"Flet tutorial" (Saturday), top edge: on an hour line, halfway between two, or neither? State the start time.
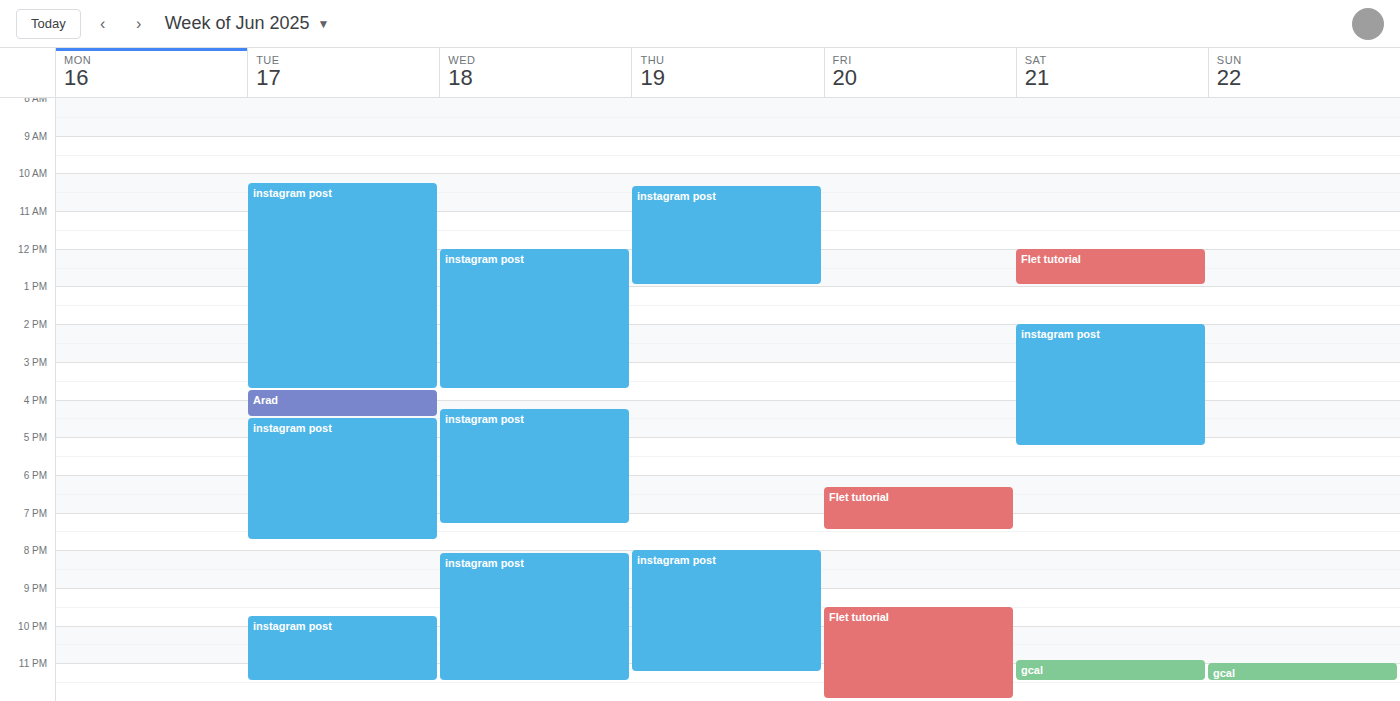
12:00 PM -- exactly on the 12 PM line.